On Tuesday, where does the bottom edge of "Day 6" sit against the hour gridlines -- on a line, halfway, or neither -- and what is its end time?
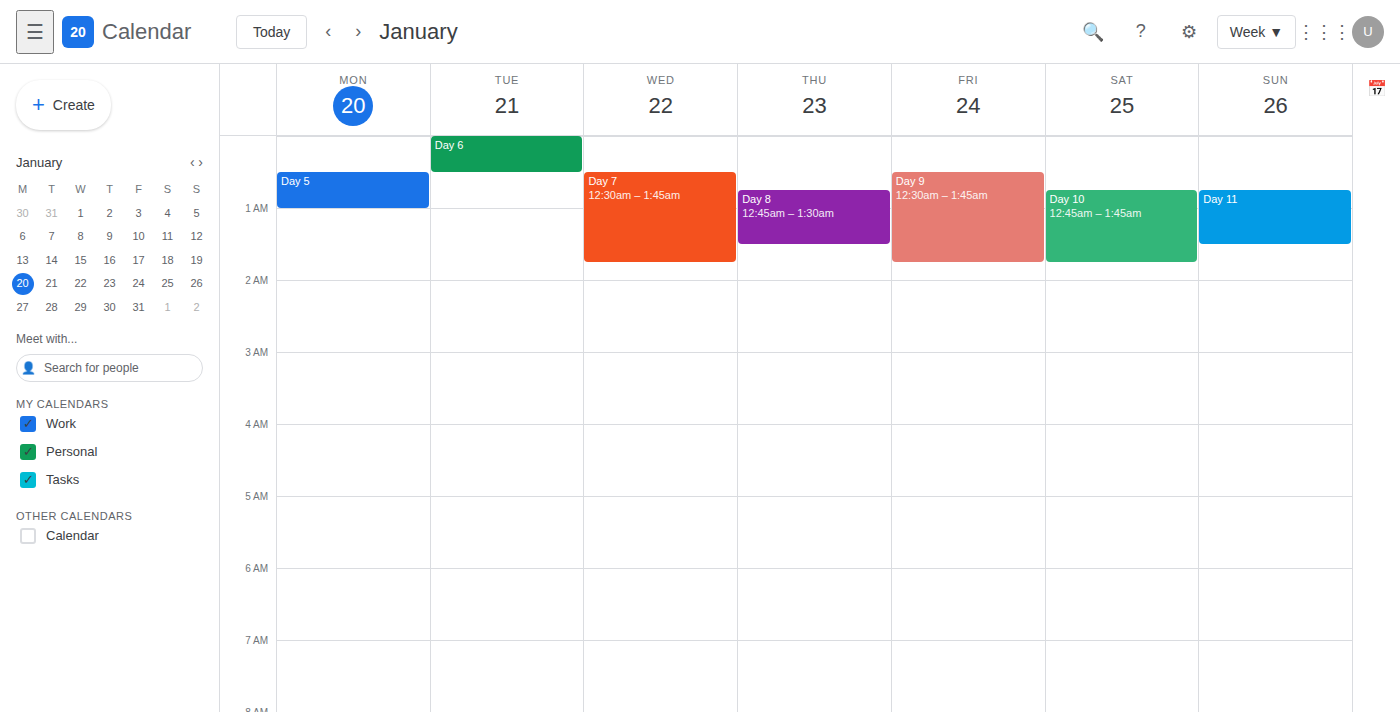
00:30 -- halfway between the 00:00 and 01:00 lines.